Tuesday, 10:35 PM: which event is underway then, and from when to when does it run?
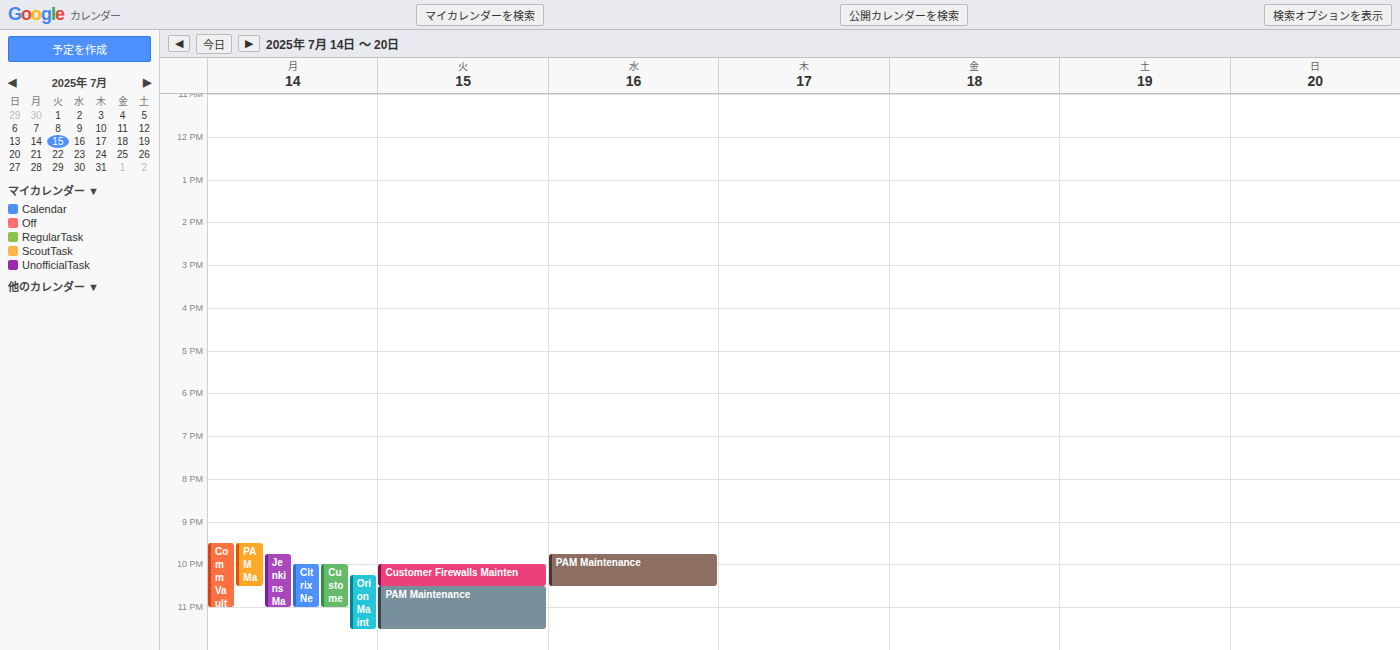
"PAM Maintenance", 10:30 PM to 11:30 PM